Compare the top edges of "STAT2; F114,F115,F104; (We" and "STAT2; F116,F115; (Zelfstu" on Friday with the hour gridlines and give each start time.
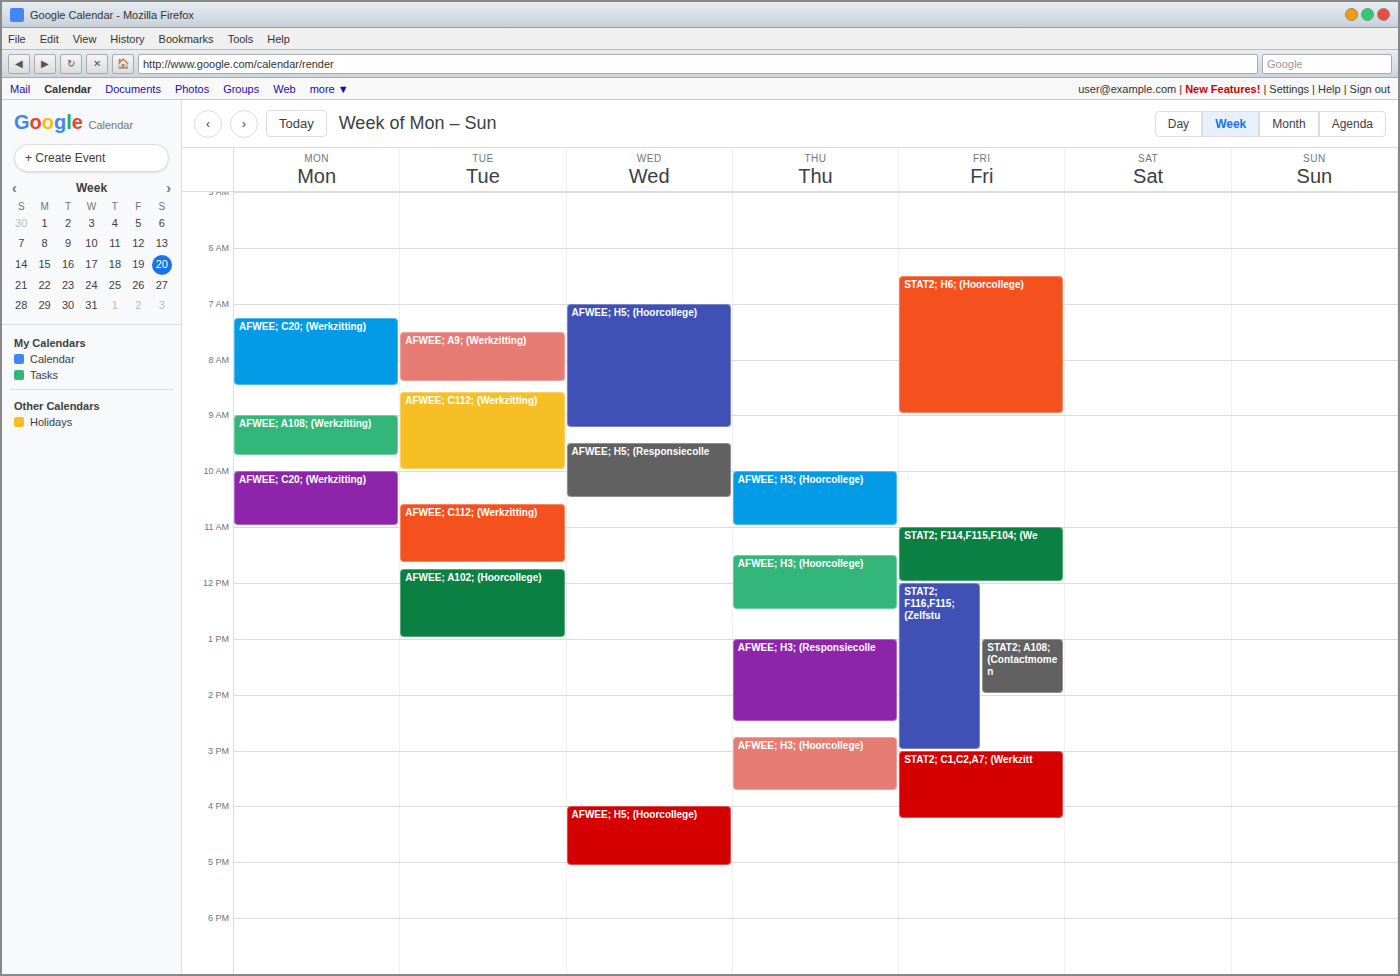
"STAT2; F114,F115,F104; (We": 11:00 AM, exactly on the 11 AM line. "STAT2; F116,F115; (Zelfstu": 12:00 PM, exactly on the 12 PM line.